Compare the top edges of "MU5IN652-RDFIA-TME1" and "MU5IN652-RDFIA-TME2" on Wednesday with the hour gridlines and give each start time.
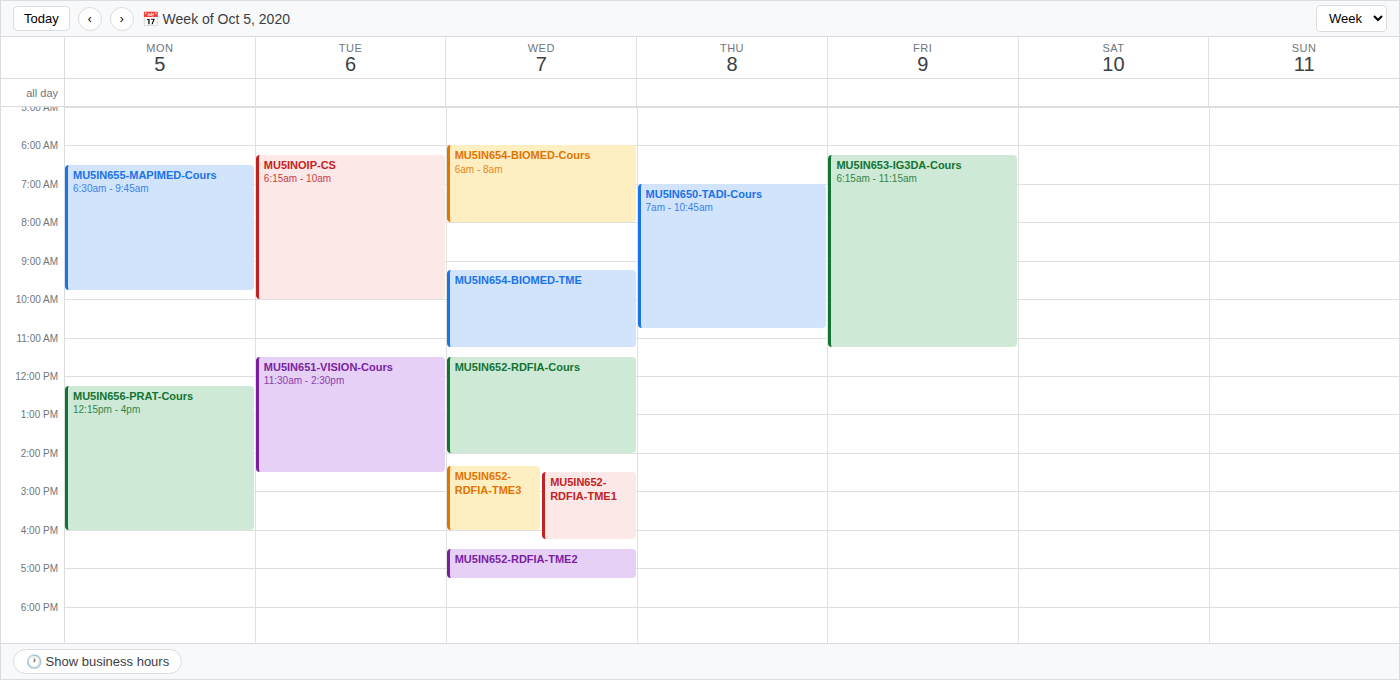
"MU5IN652-RDFIA-TME1": 14:30, halfway between the 14:00 and 15:00 lines. "MU5IN652-RDFIA-TME2": 16:30, halfway between the 16:00 and 17:00 lines.